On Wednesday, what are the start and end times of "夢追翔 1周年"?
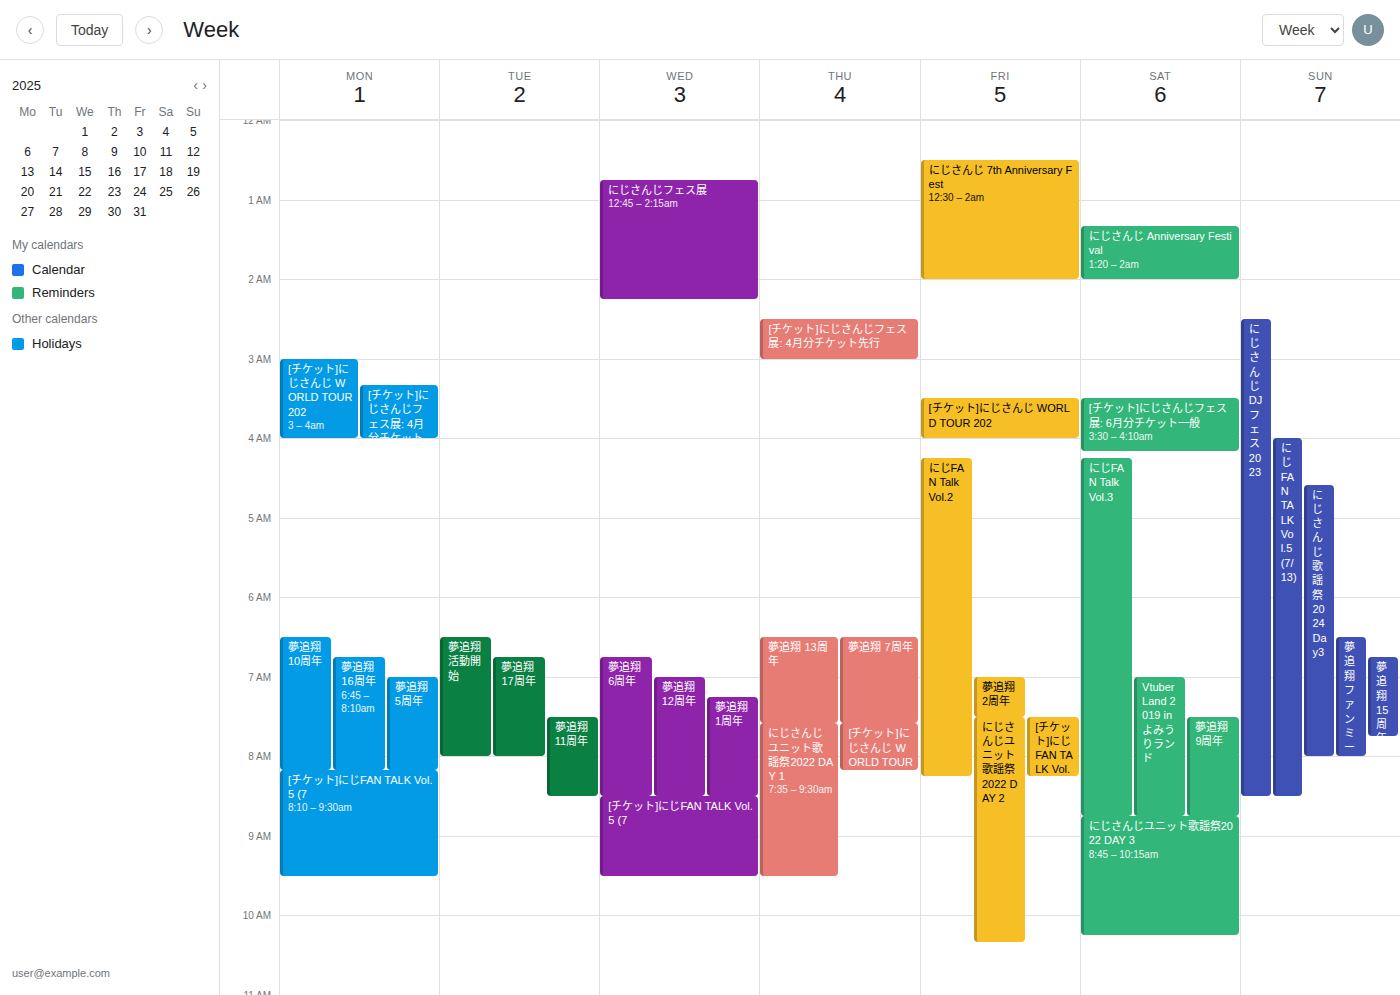
7:15 AM to 8:30 AM